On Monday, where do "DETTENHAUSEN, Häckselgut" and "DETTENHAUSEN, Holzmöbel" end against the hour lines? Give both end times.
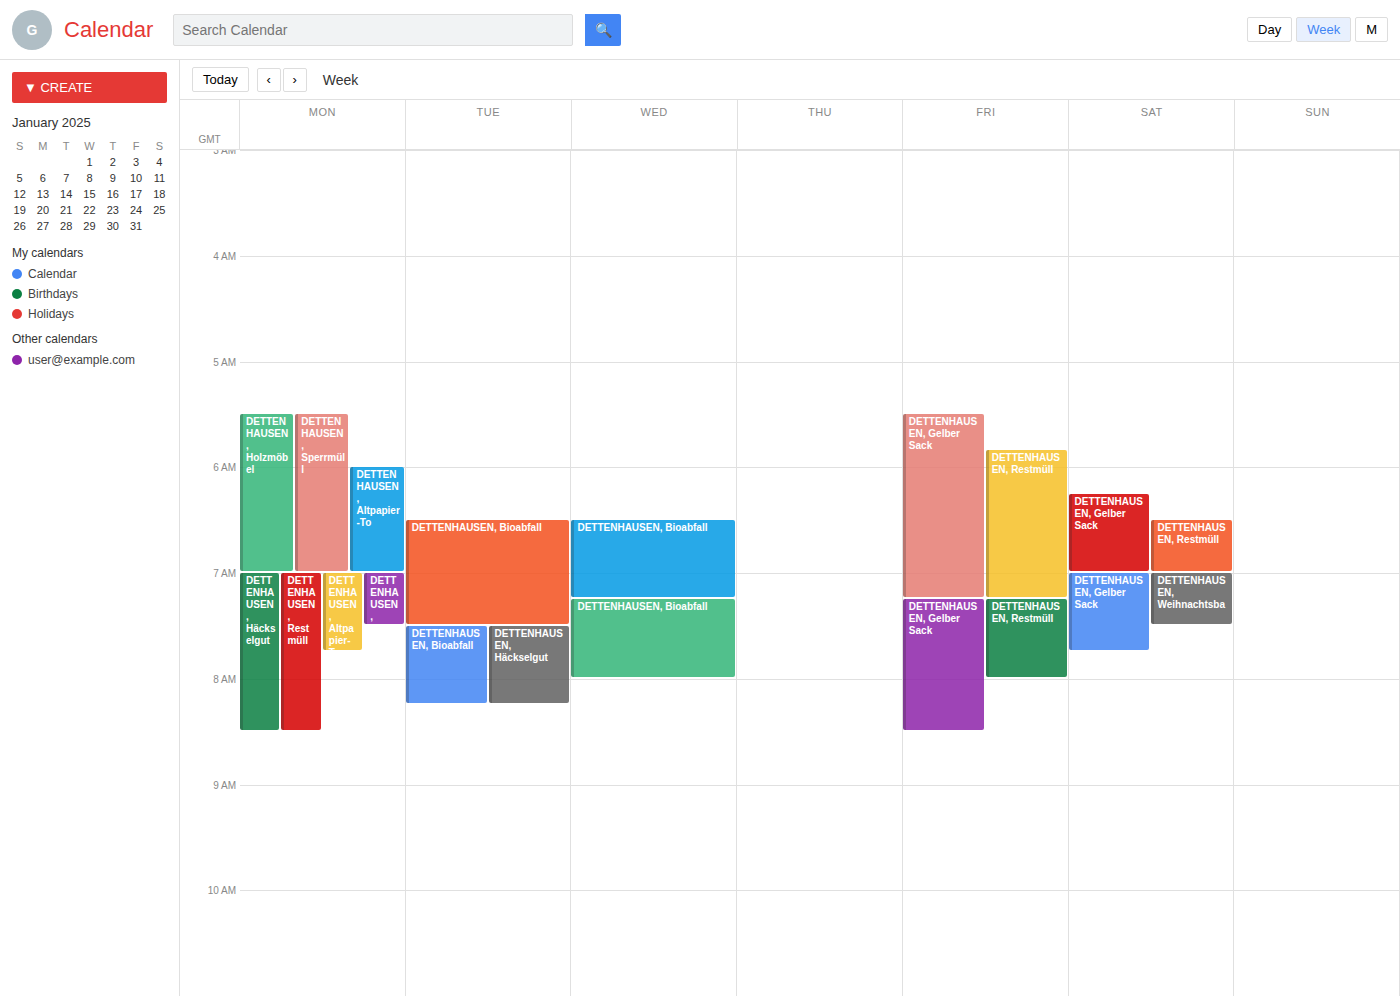
"DETTENHAUSEN, Häckselgut": 8:30 AM, halfway between the 8 AM and 9 AM lines. "DETTENHAUSEN, Holzmöbel": 7:00 AM, exactly on the 7 AM line.